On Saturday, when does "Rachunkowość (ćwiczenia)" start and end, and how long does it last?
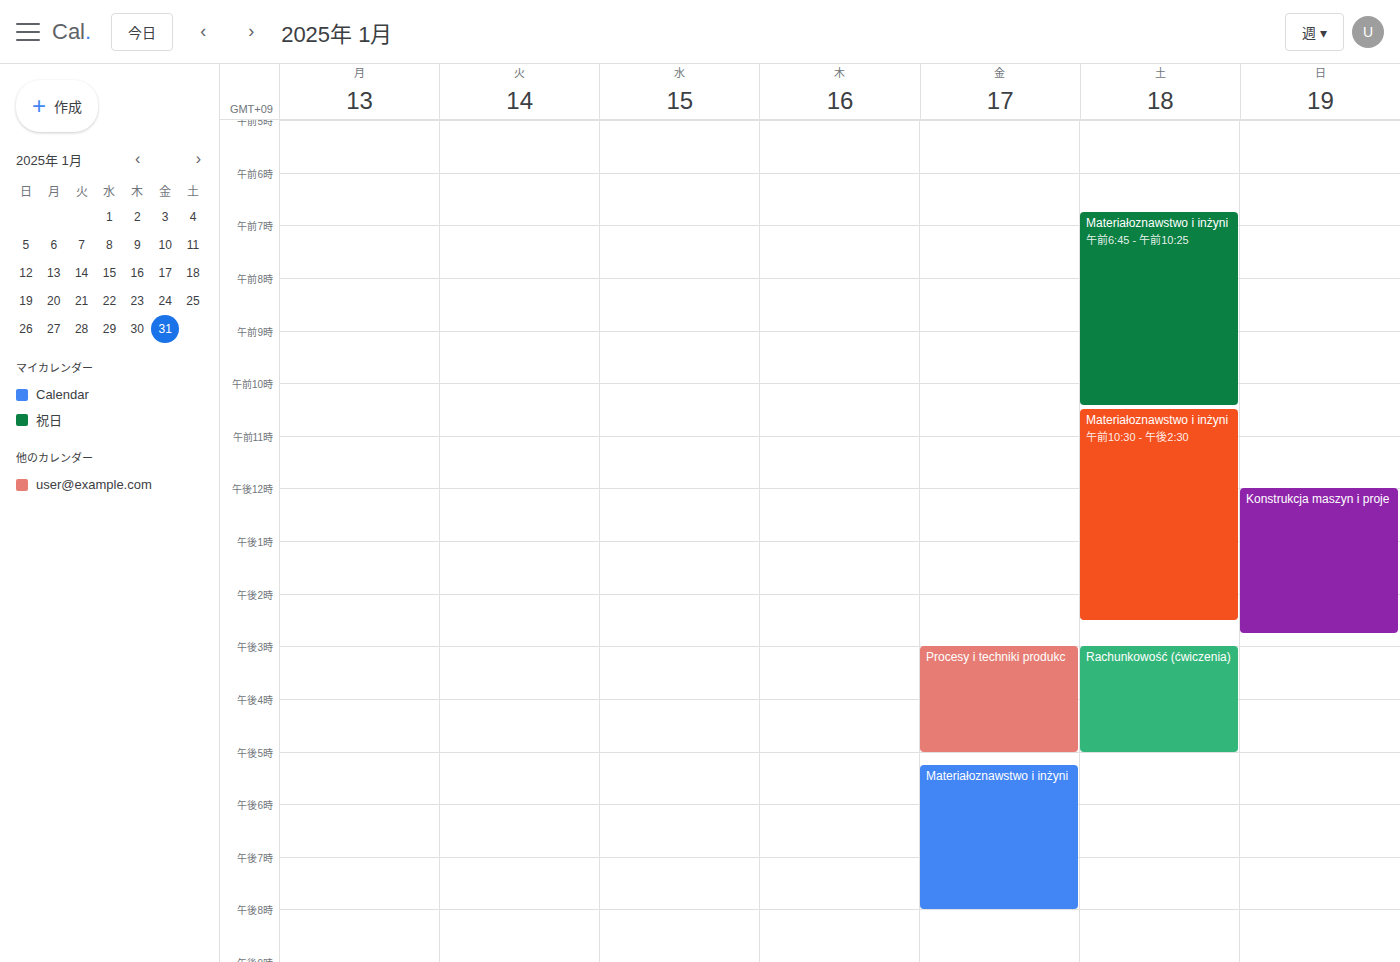
3:00 PM to 5:00 PM, 2 hours